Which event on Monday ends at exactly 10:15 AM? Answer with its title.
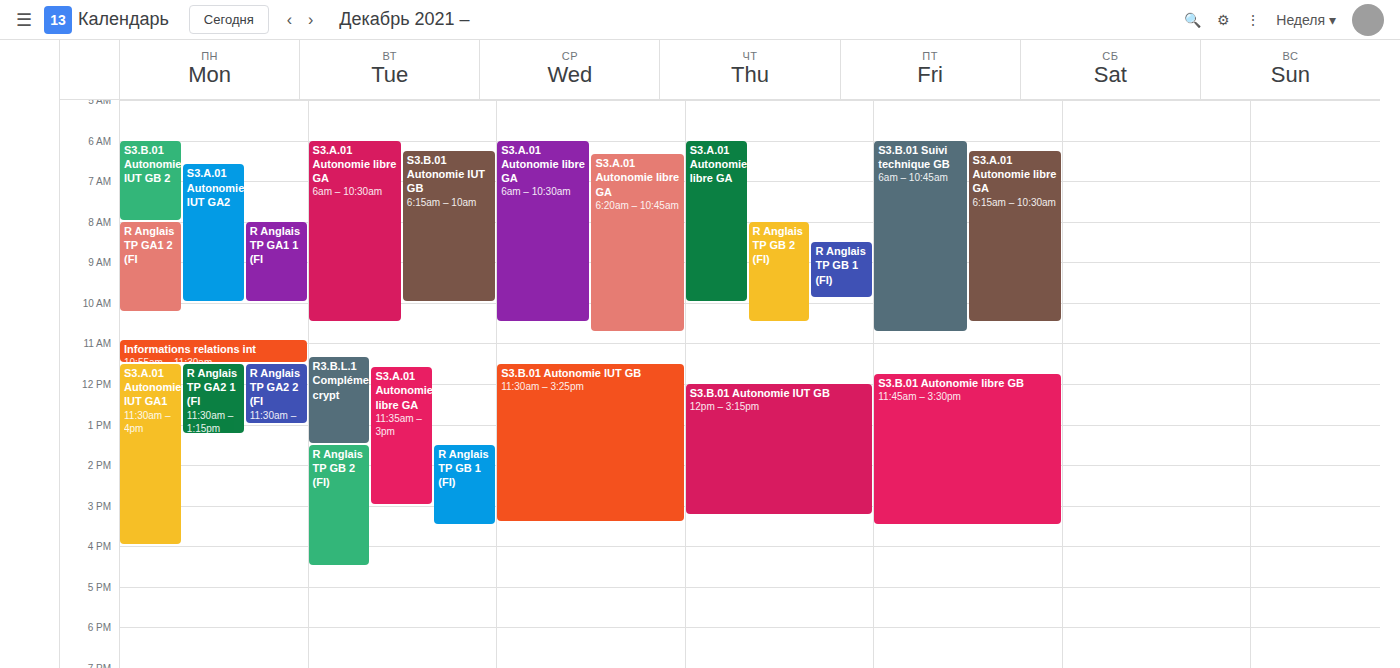
"R Anglais TP GA1 2 (FI"